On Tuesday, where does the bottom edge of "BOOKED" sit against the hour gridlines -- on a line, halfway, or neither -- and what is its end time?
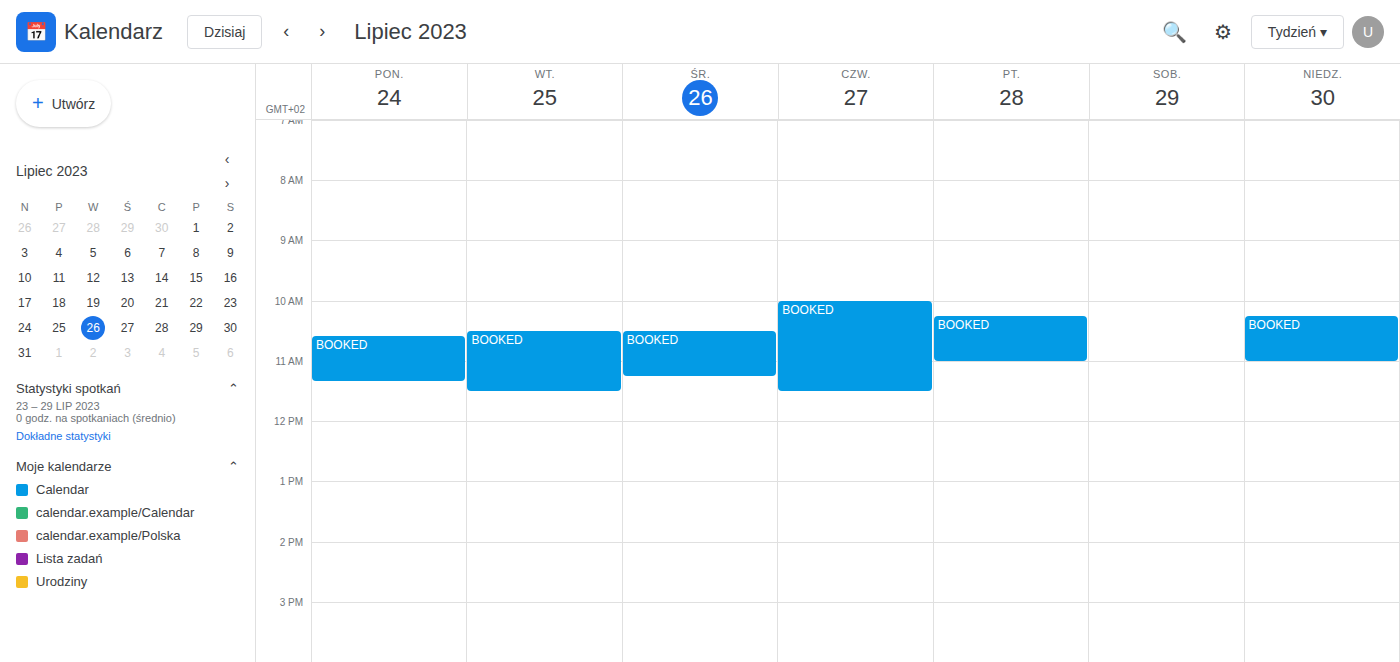
11:30 AM -- halfway between the 11 AM and 12 PM lines.